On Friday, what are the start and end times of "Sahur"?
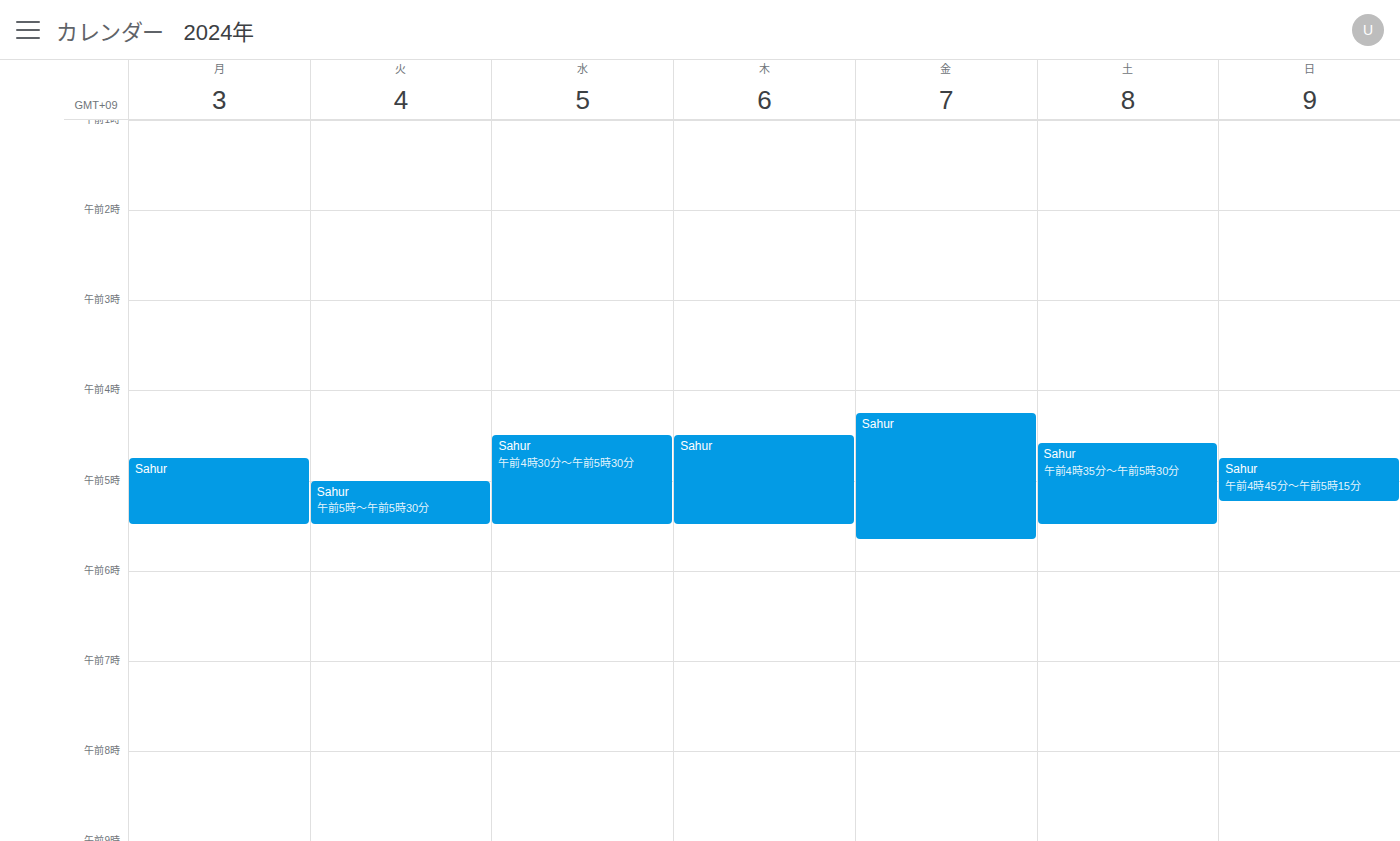
4:15 AM to 5:40 AM